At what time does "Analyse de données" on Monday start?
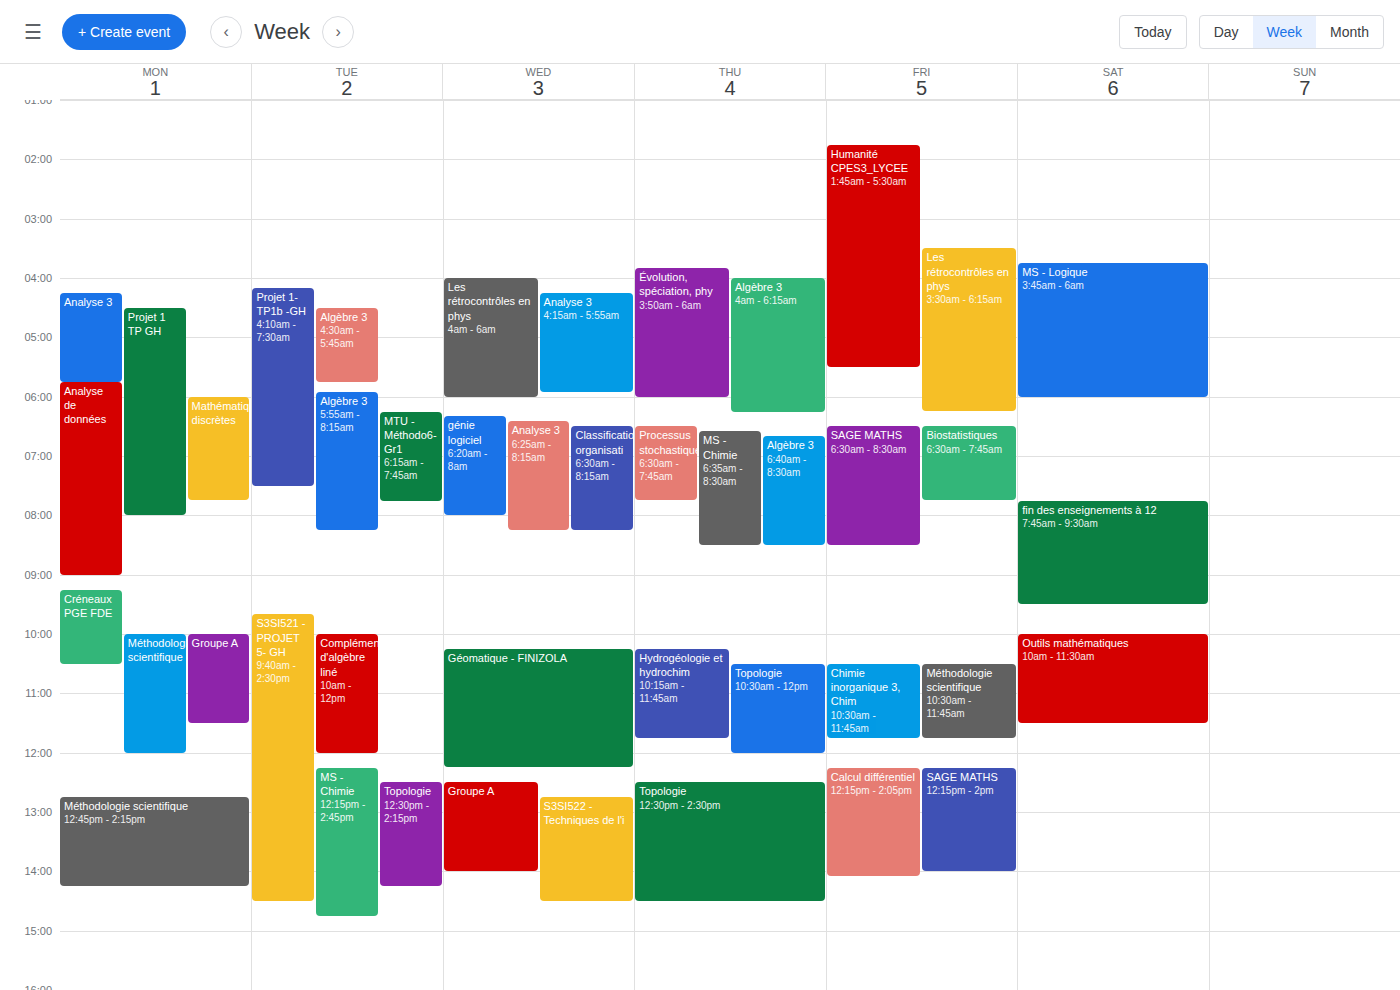
5:45 AM